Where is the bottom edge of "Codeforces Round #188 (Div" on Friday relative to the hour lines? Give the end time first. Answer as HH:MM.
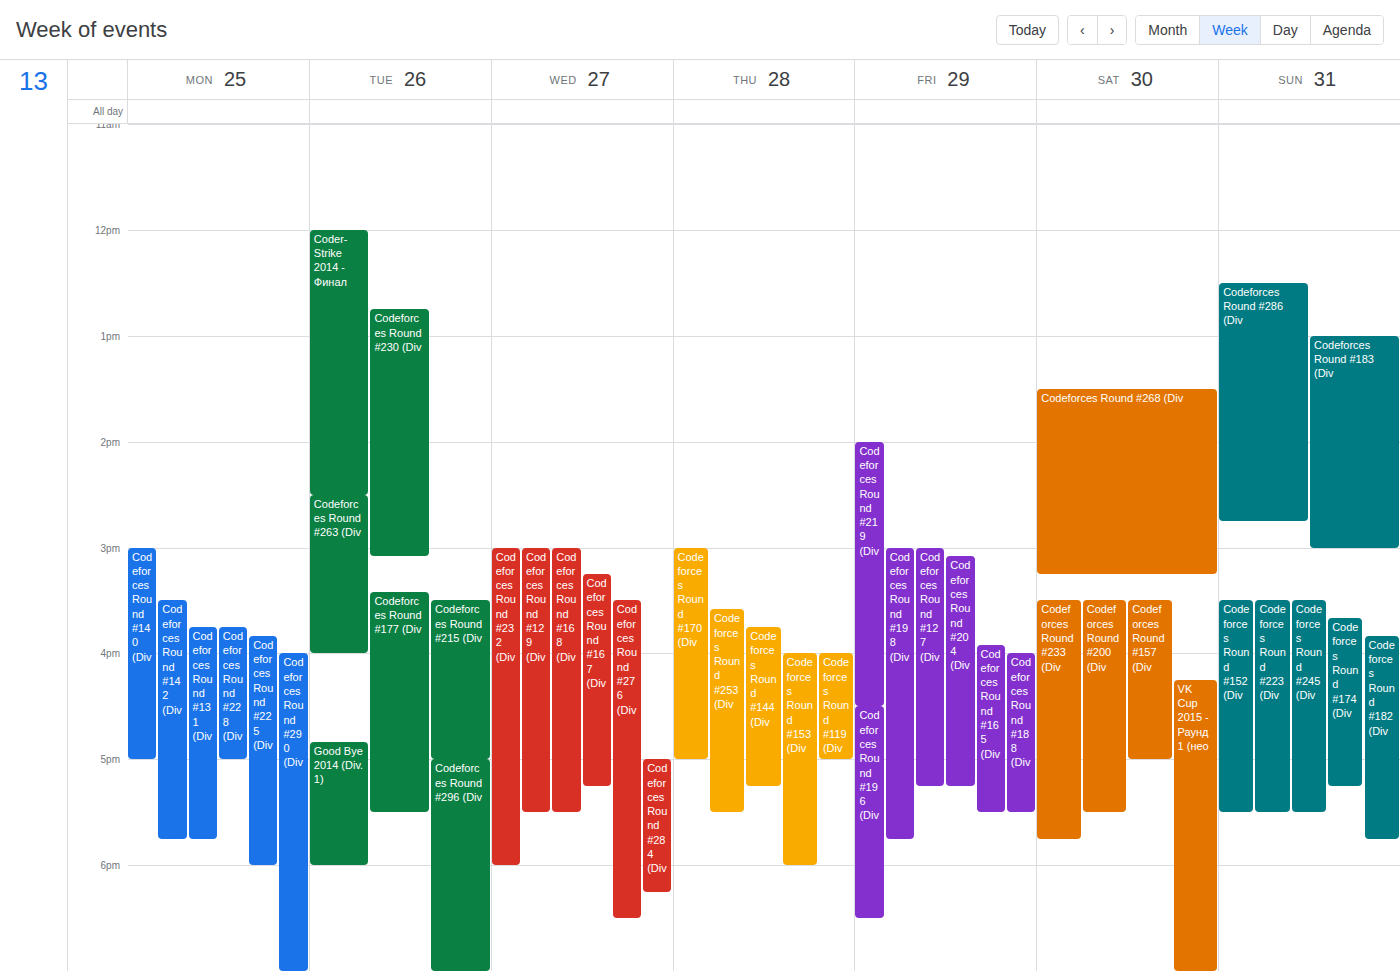
17:30 -- halfway between the 17:00 and 18:00 lines.